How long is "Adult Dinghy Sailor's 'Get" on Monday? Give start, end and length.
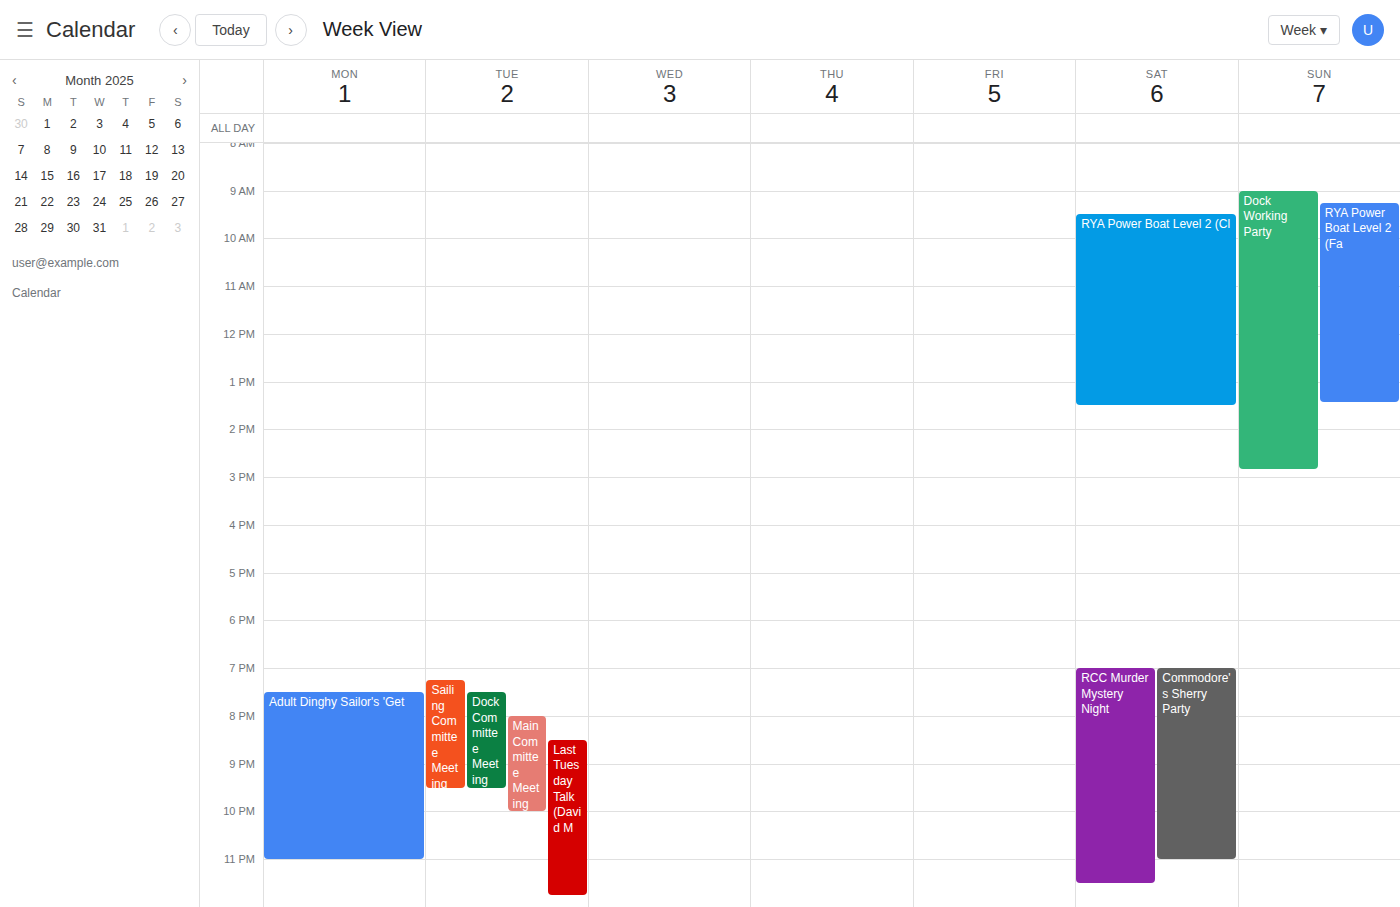
7:30 PM to 11:00 PM, 3 hours 30 minutes